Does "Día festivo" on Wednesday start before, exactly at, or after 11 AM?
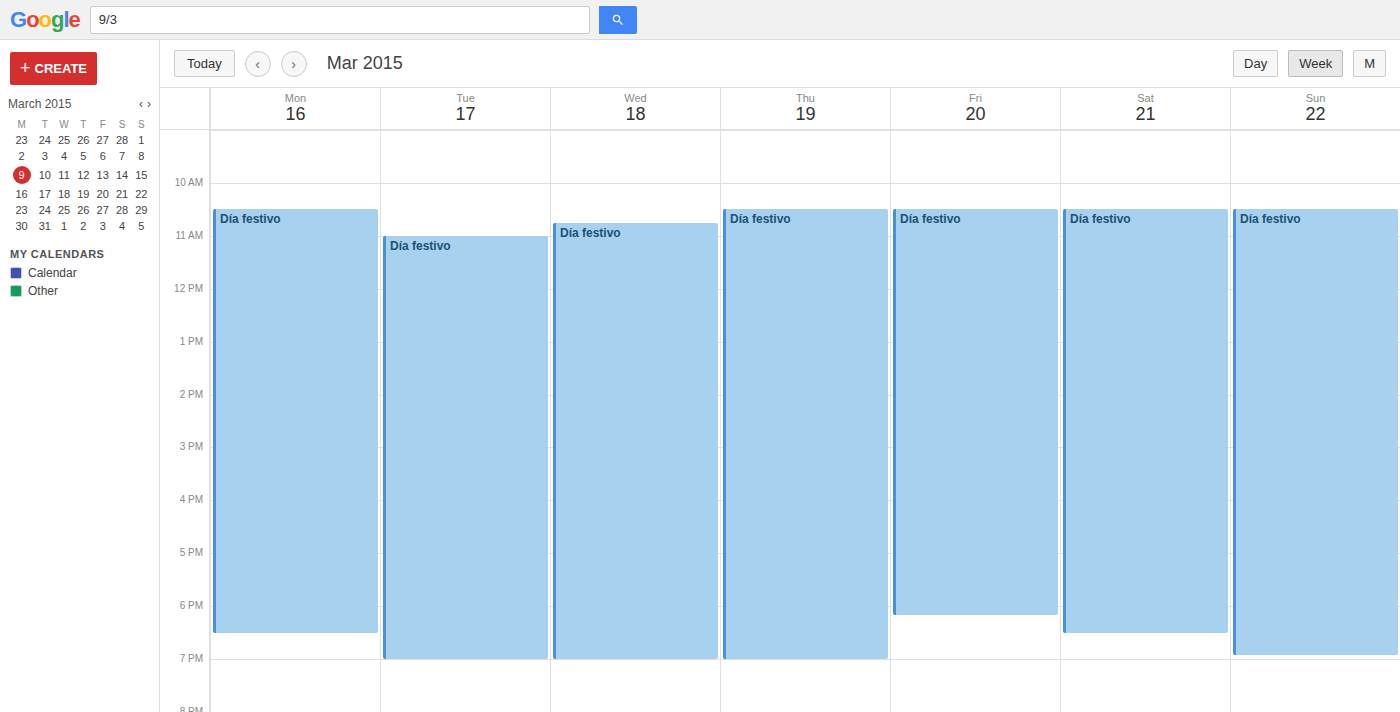
10:45 AM -- before 11 AM, 15 minutes above the 11 AM line.